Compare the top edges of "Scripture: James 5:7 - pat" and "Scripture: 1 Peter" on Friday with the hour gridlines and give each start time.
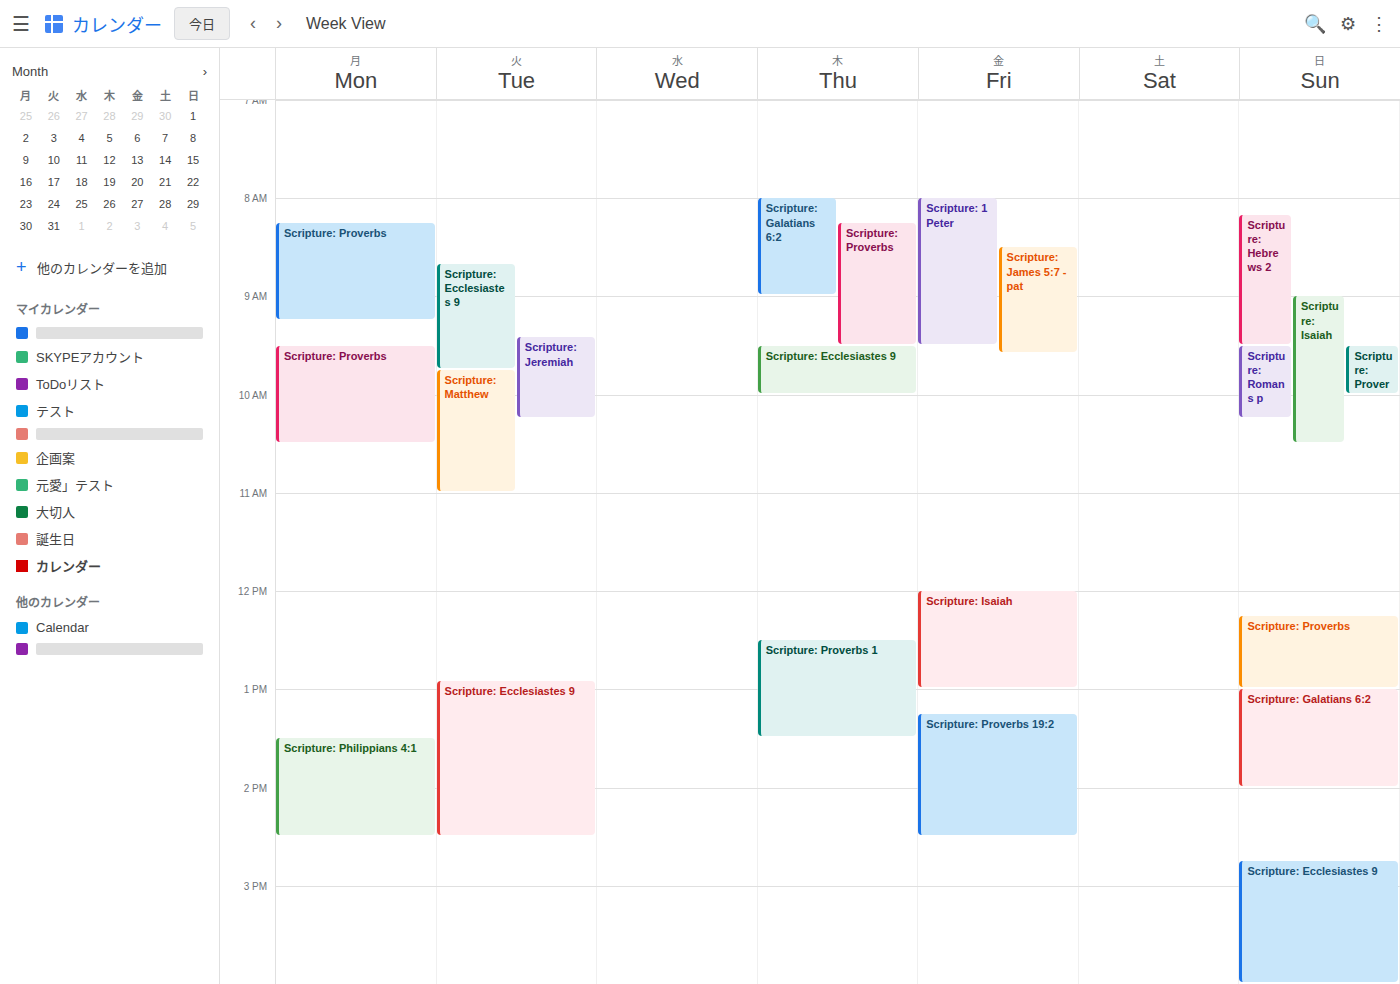
"Scripture: James 5:7 - pat": 8:30 AM, halfway between the 8 AM and 9 AM lines. "Scripture: 1 Peter": 8:00 AM, exactly on the 8 AM line.